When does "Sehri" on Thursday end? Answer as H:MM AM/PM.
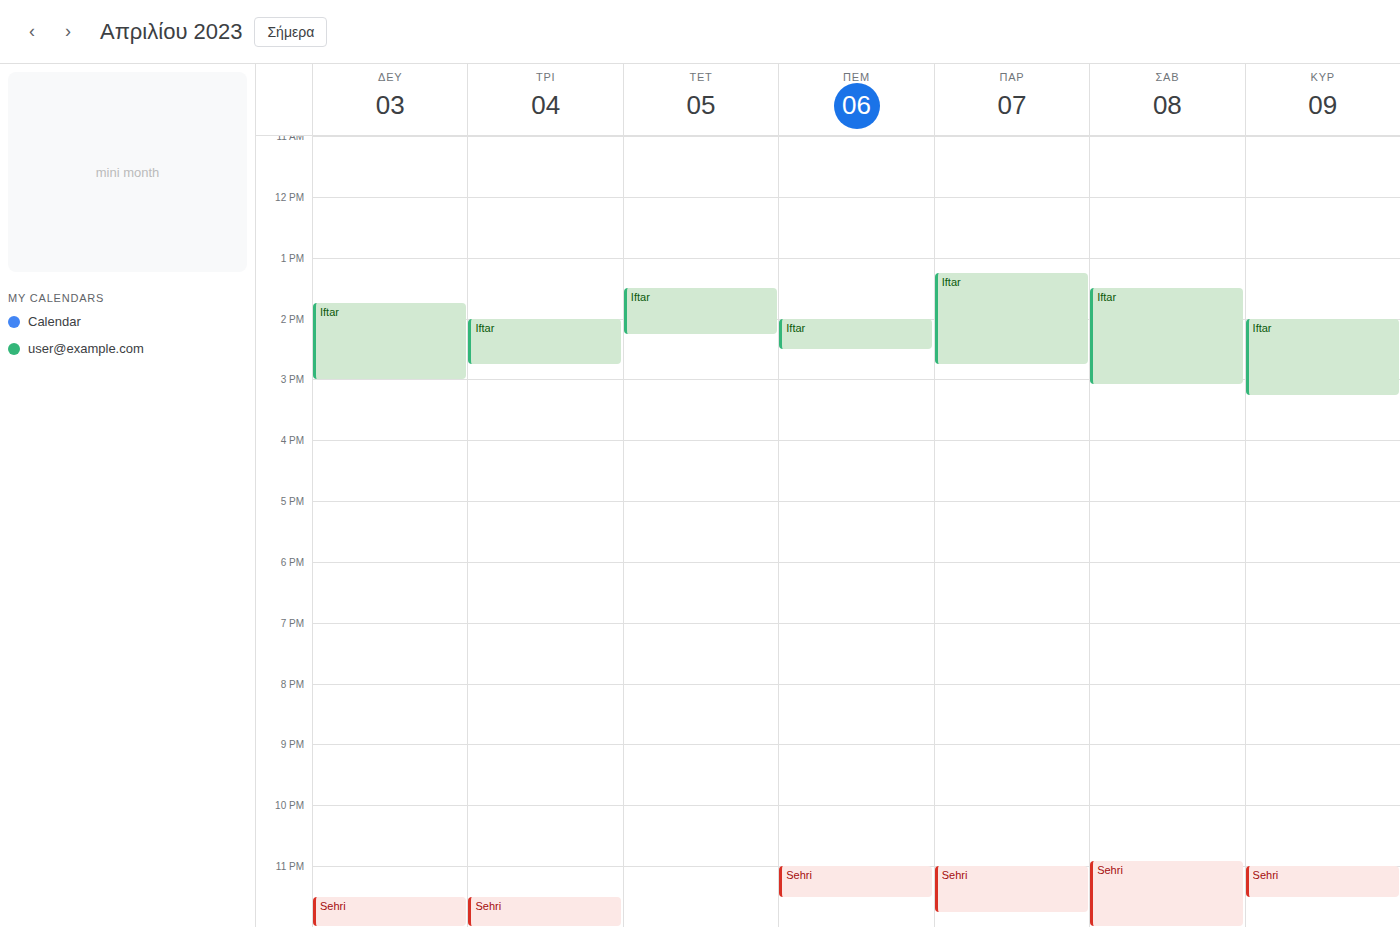
11:30 PM